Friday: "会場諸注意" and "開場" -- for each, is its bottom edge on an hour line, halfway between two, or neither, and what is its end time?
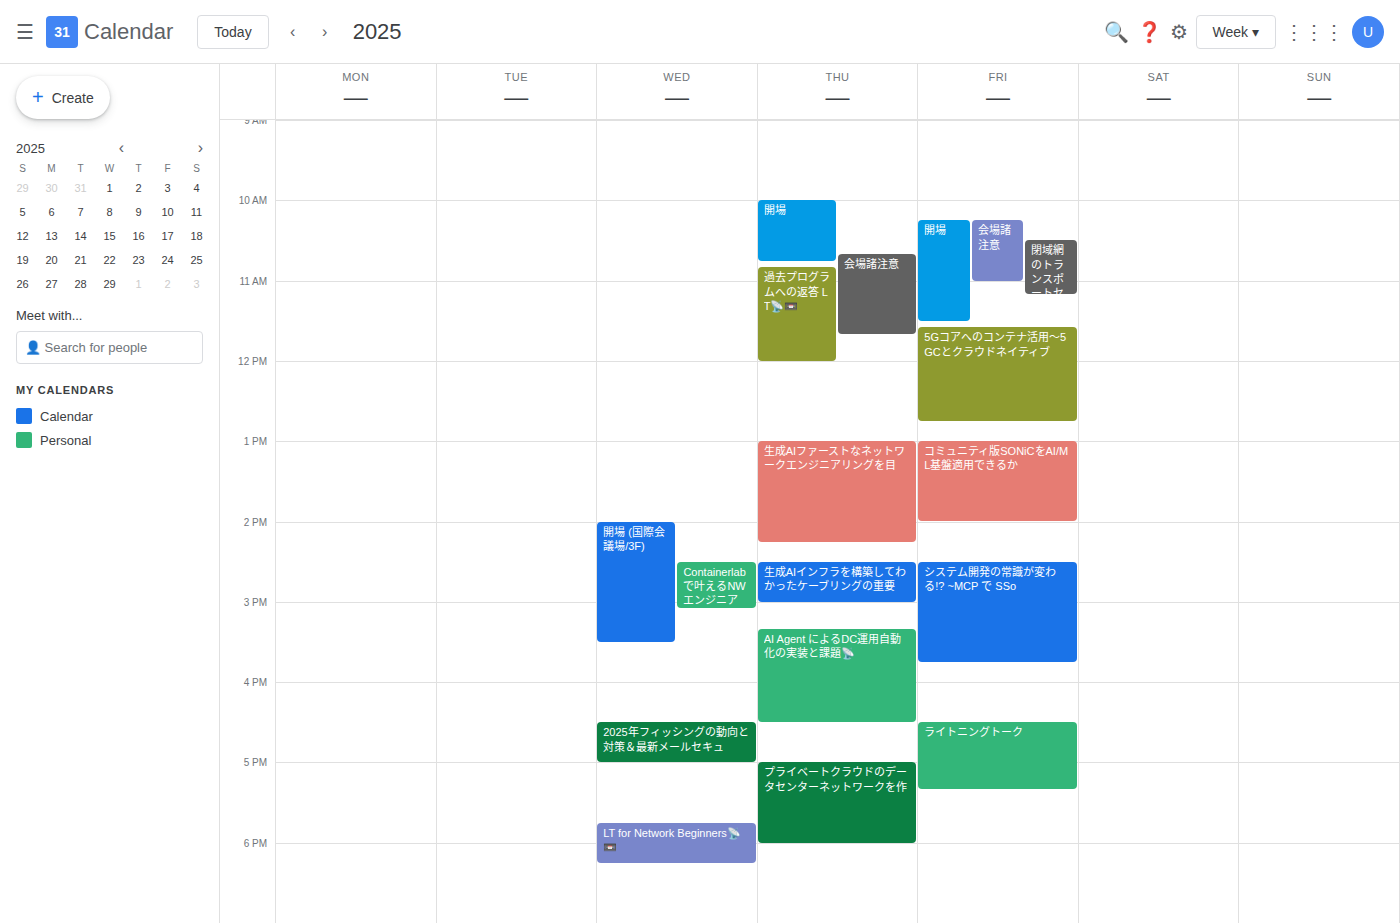
"会場諸注意": 11:00 AM, exactly on the 11 AM line. "開場": 11:30 AM, halfway between the 11 AM and 12 PM lines.